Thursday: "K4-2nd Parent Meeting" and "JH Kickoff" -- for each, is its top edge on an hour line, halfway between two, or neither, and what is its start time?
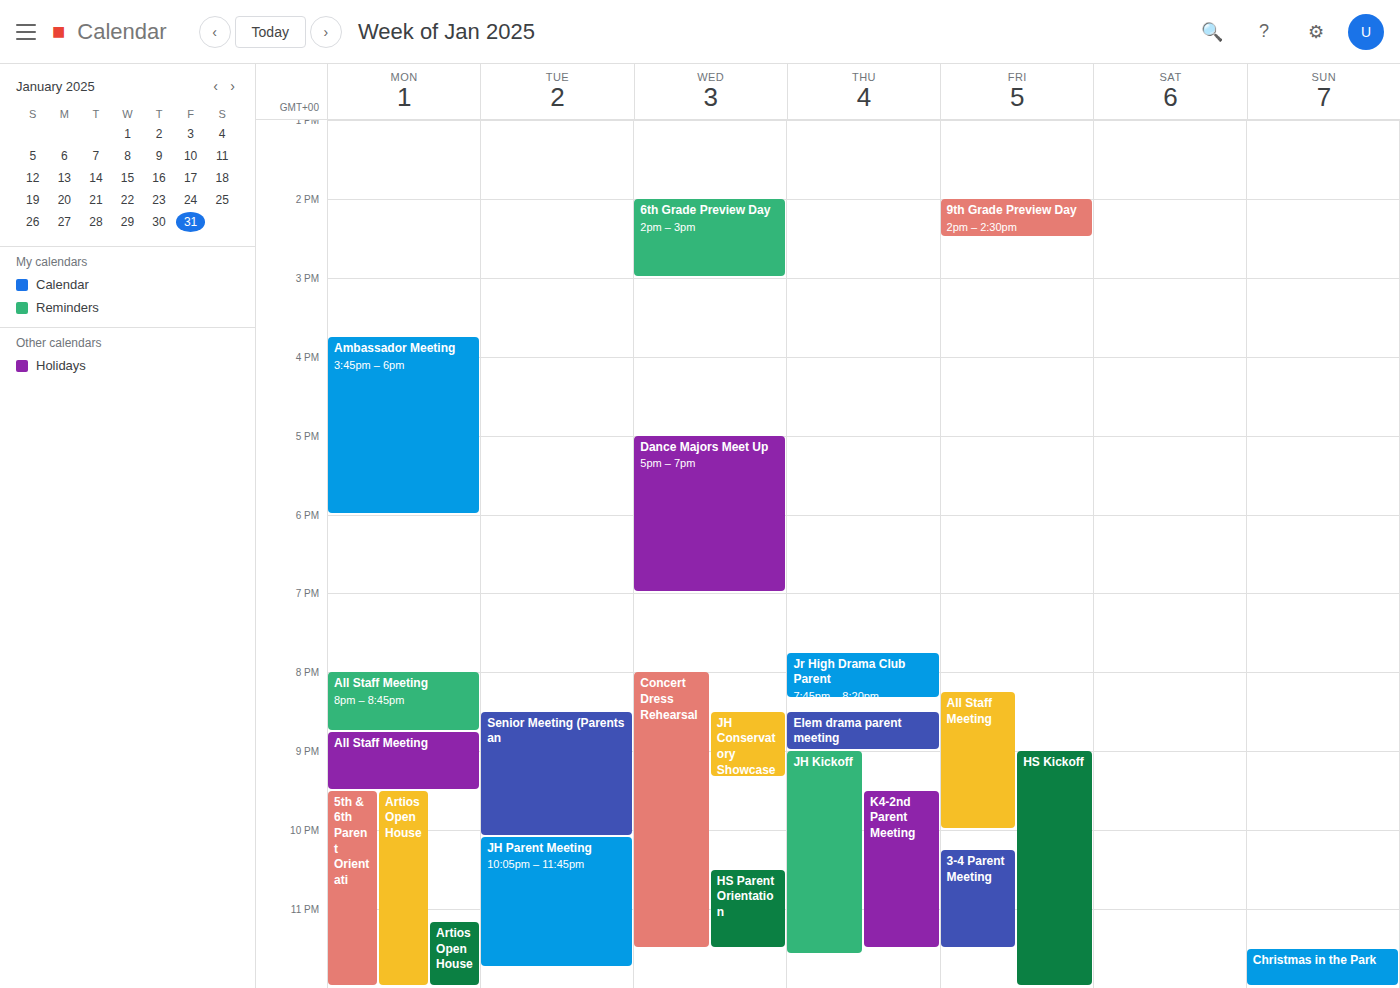
"K4-2nd Parent Meeting": 9:30 PM, halfway between the 9 PM and 10 PM lines. "JH Kickoff": 9:00 PM, exactly on the 9 PM line.